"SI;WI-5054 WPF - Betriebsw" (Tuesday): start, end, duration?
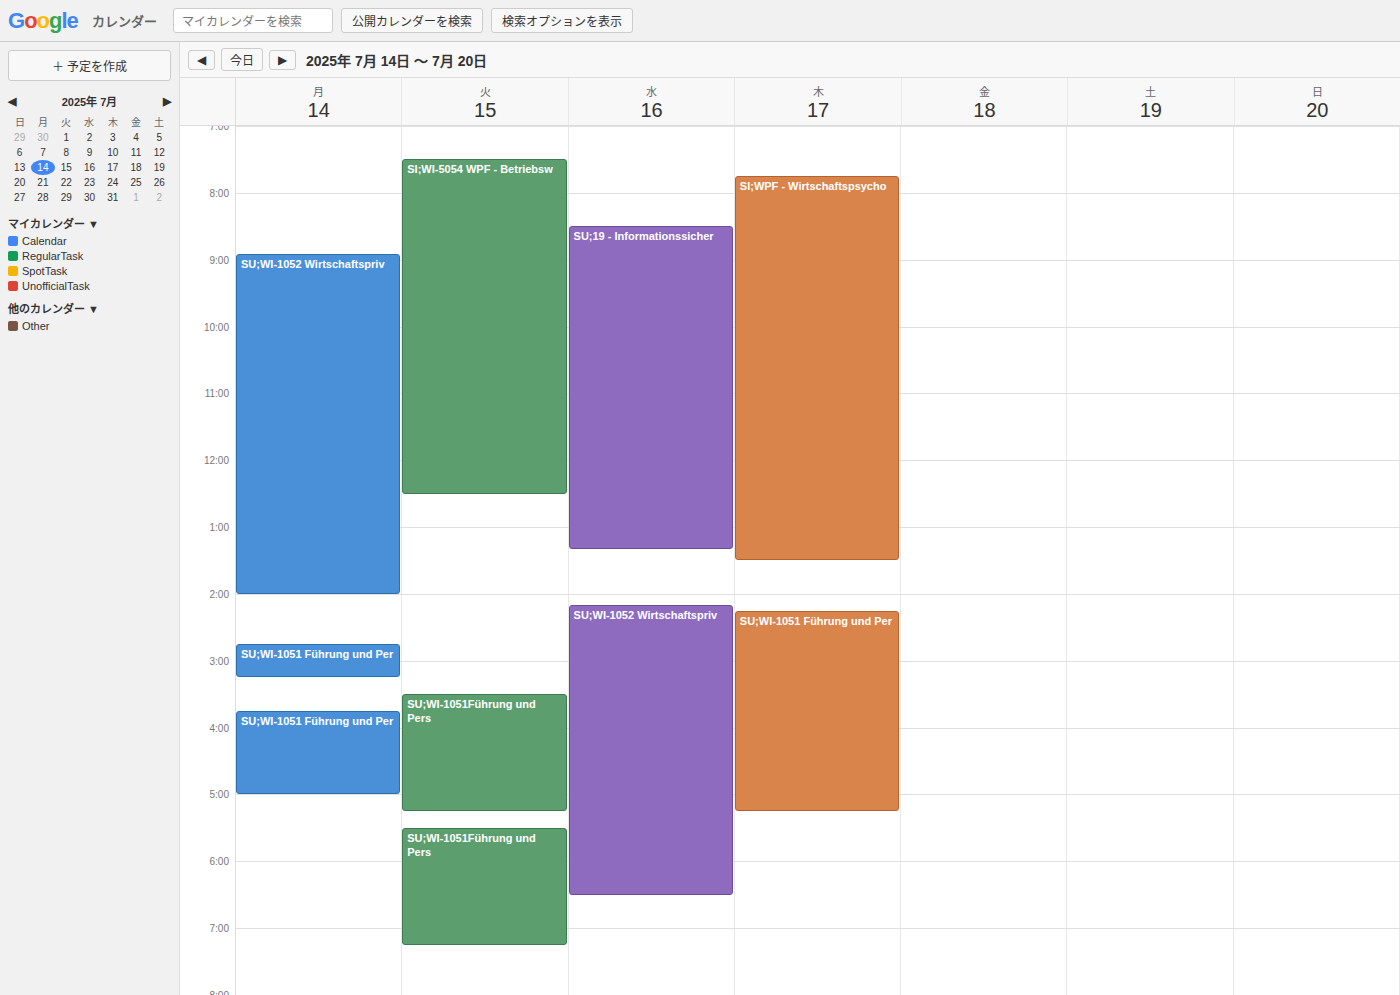
7:30 AM to 12:30 PM, 5 hours